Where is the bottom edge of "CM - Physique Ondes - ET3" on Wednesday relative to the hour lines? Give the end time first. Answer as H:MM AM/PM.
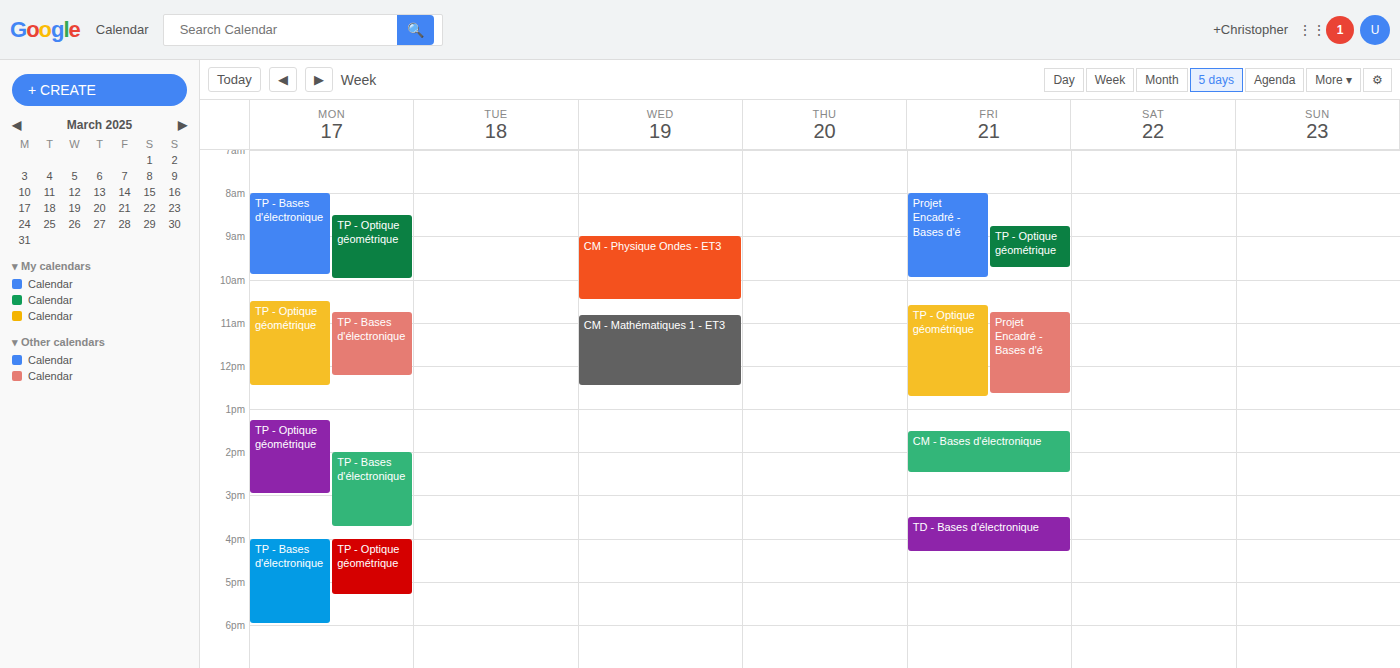
10:30 AM -- halfway between the 10 AM and 11 AM lines.